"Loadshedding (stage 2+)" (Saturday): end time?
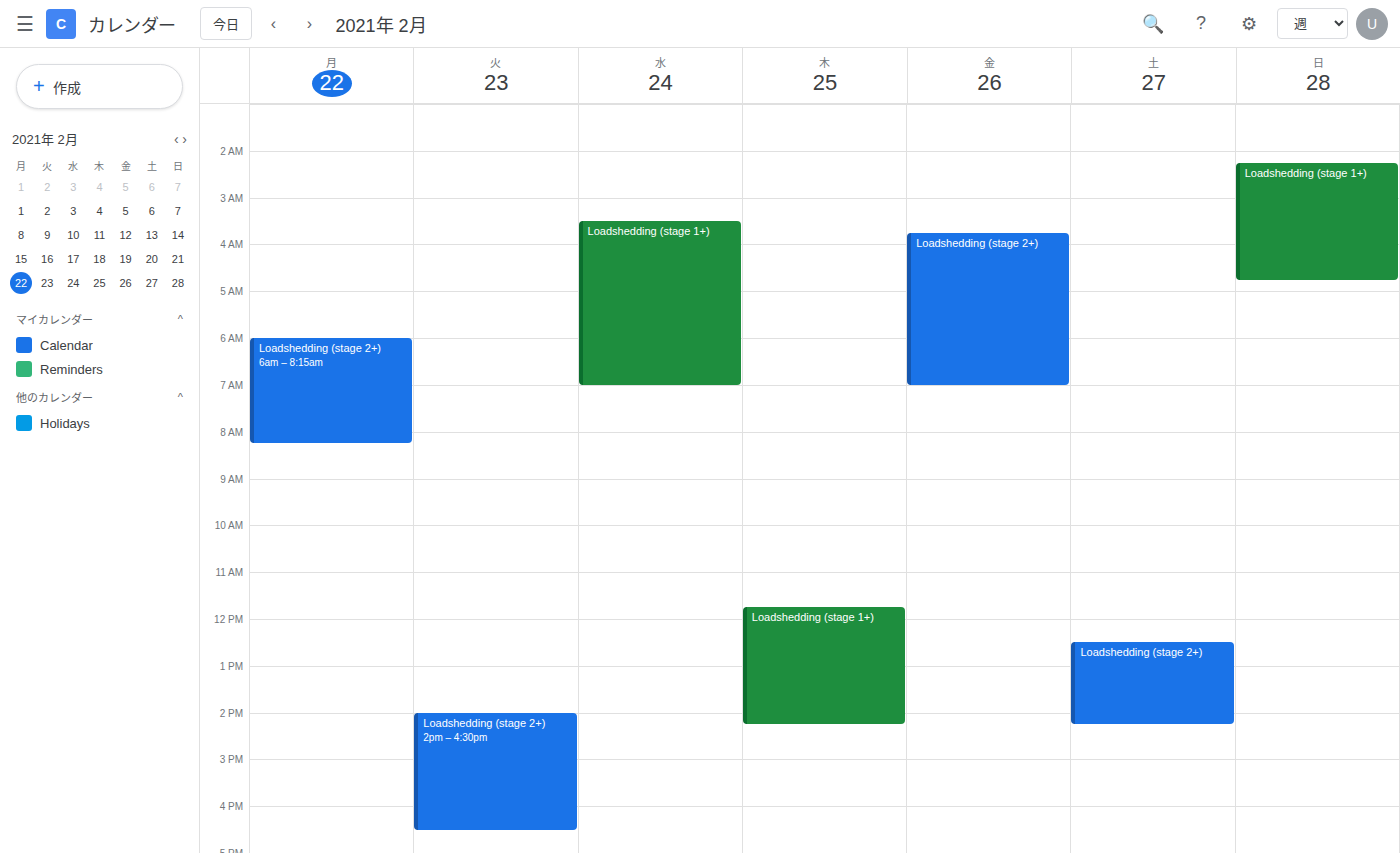
14:15